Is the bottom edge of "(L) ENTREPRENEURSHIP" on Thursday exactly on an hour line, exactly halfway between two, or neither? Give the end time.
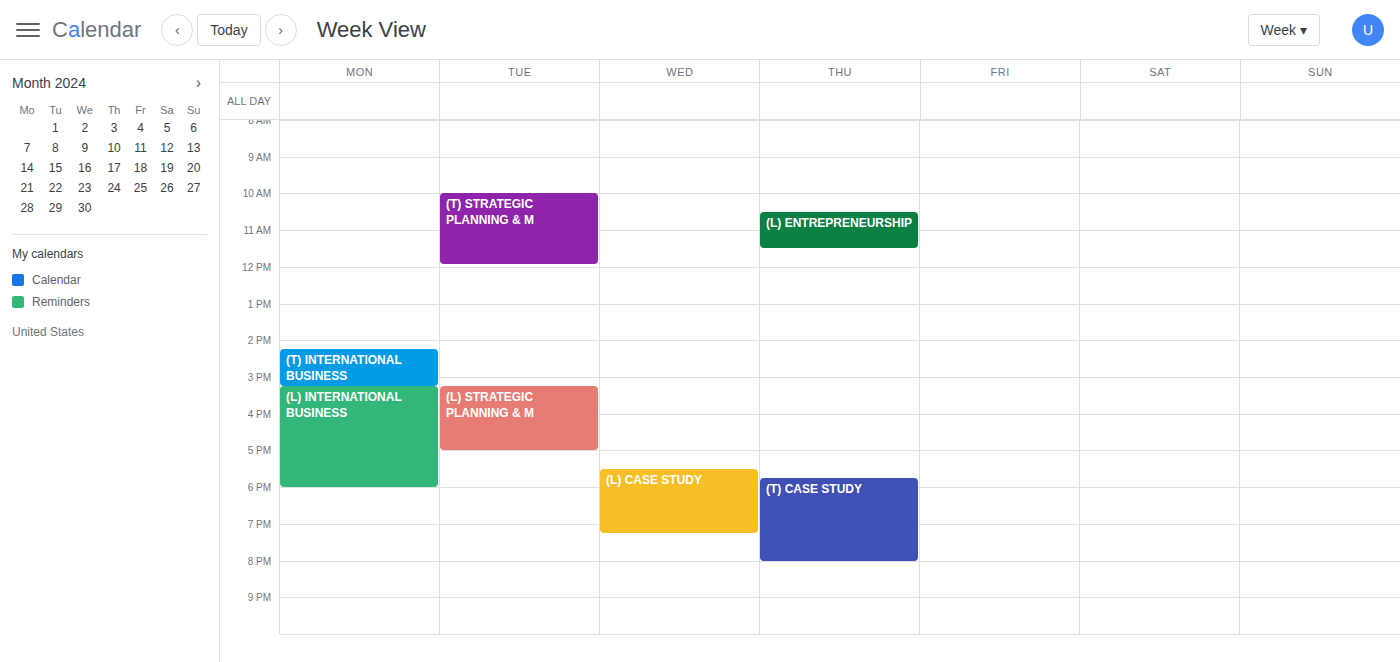
11:30 AM -- halfway between the 11 AM and 12 PM lines.